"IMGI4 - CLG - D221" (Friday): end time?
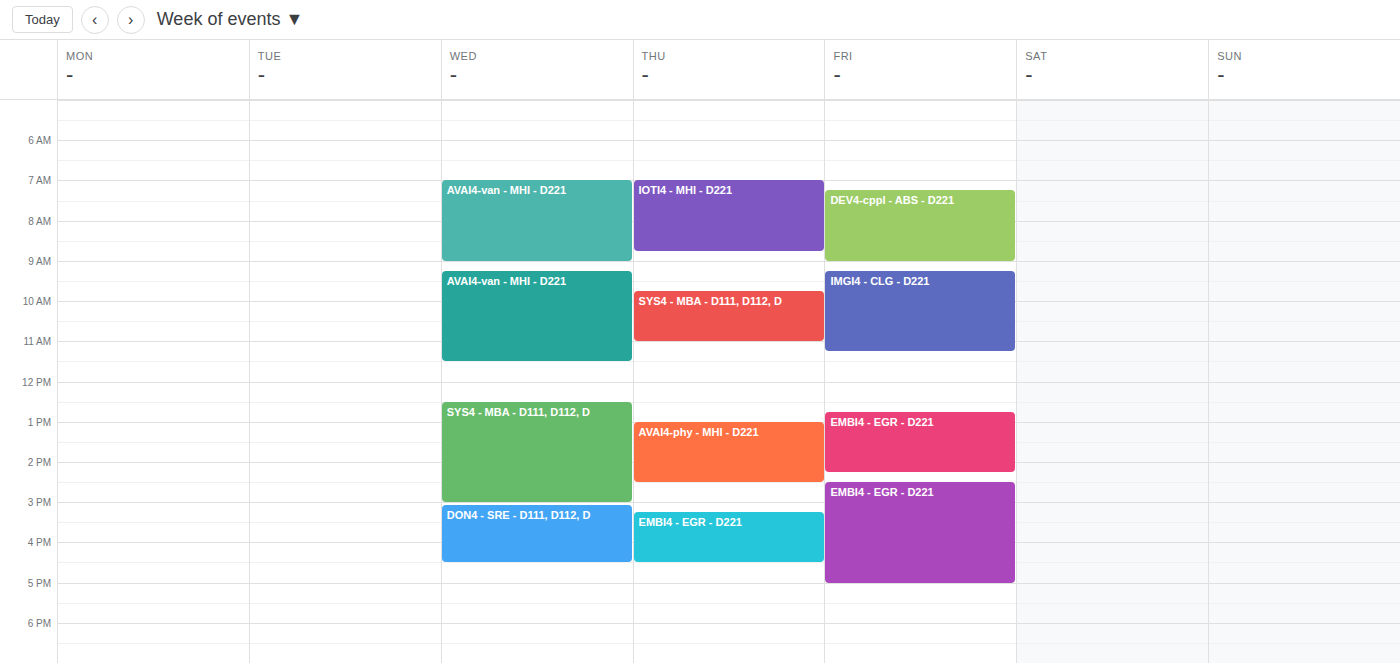
11:15